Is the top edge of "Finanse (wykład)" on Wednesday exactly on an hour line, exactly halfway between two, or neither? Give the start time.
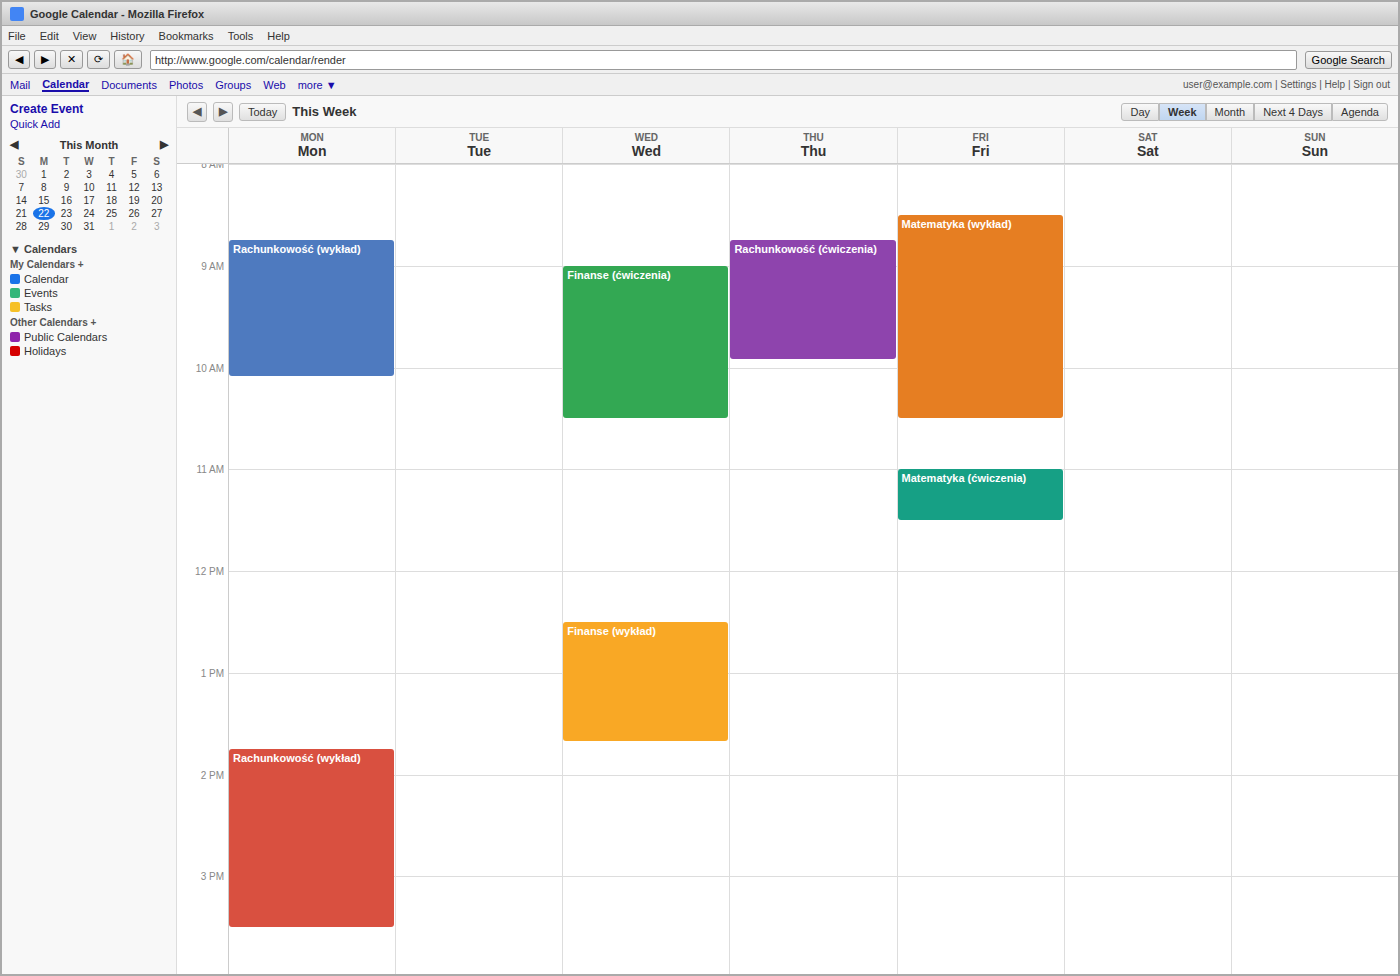
12:30 PM -- halfway between the 12 PM and 1 PM lines.